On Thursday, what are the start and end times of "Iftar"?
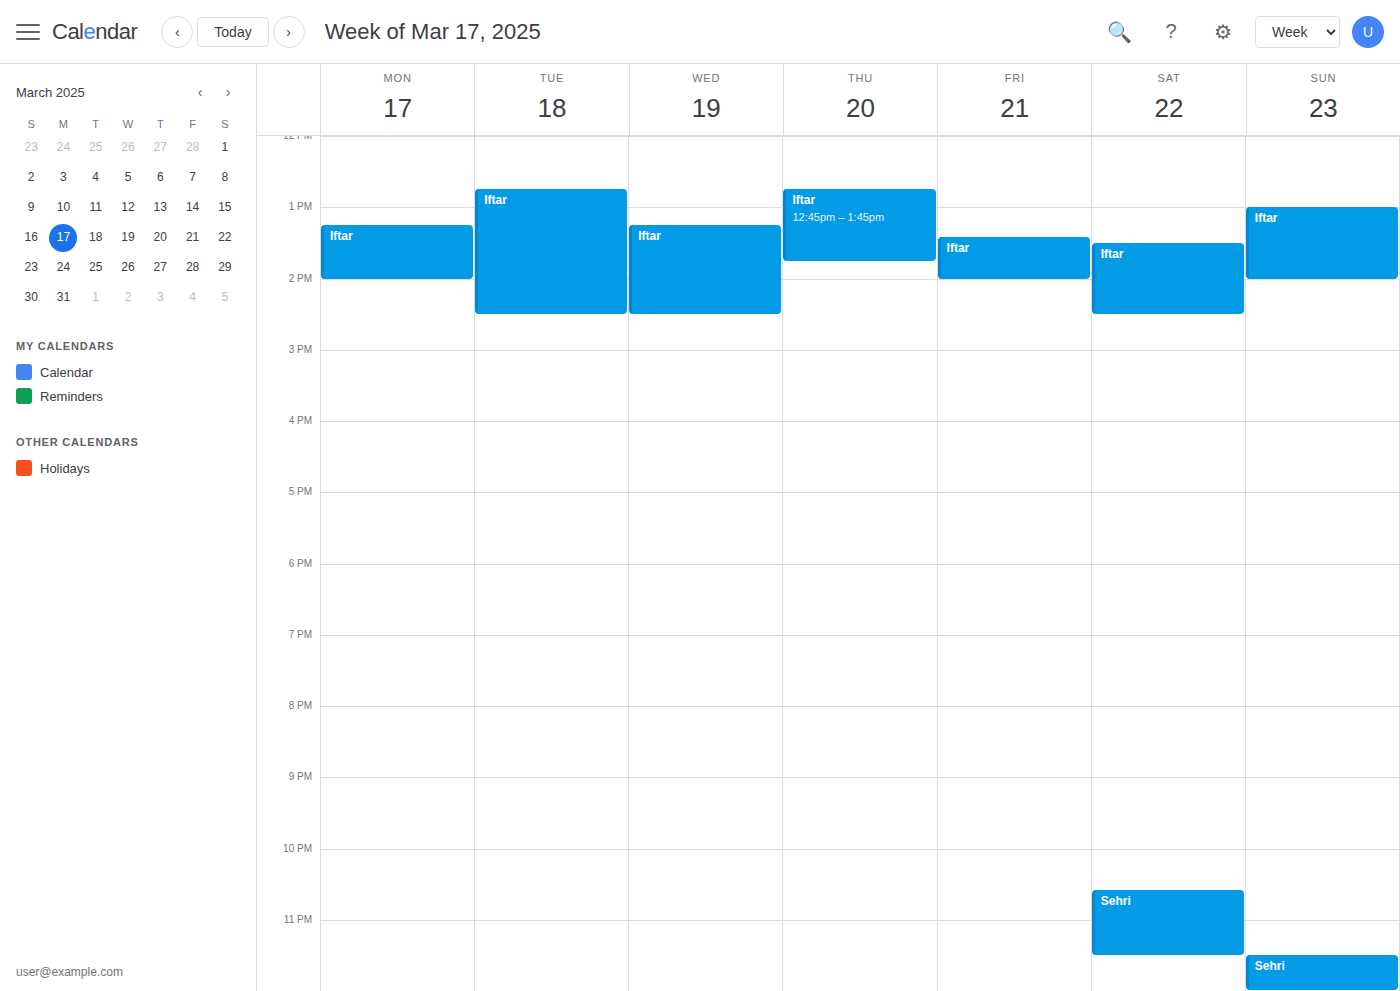
12:45 PM to 1:45 PM